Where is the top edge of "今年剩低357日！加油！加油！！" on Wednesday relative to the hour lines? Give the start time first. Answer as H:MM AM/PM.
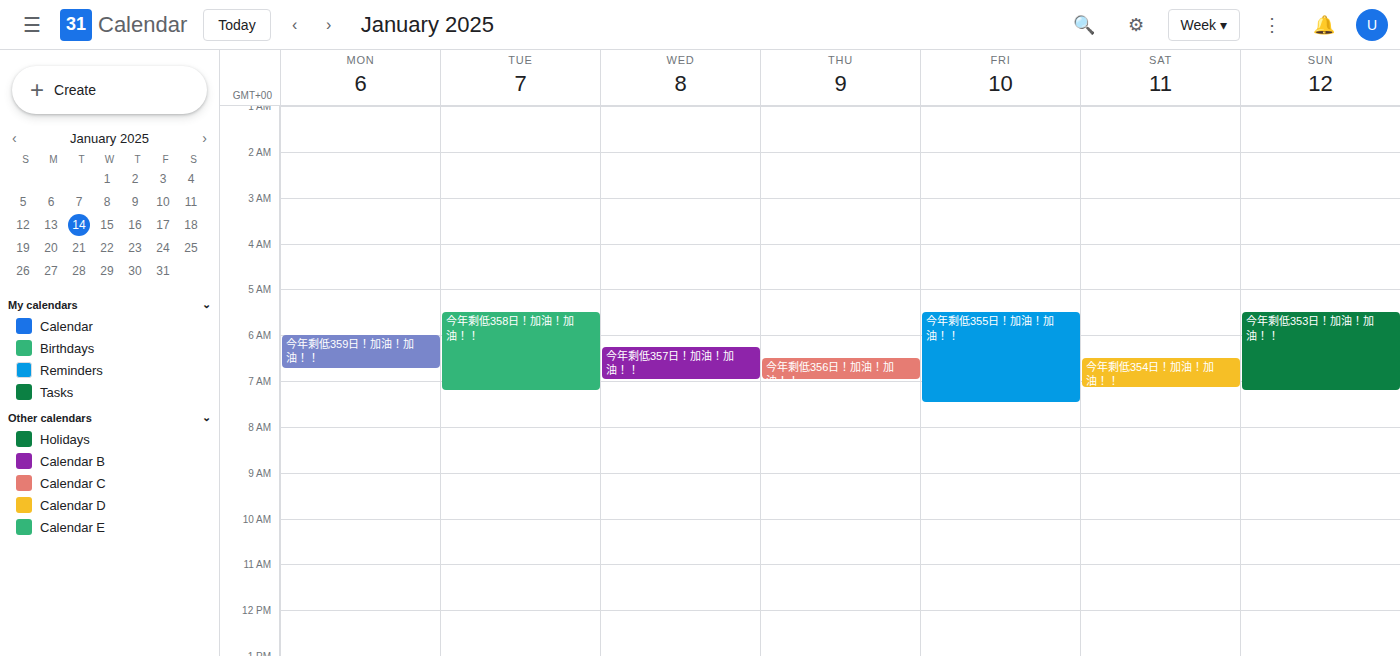
6:15 AM -- neither: a quarter of the way from the 6 AM line to the 7 AM line.